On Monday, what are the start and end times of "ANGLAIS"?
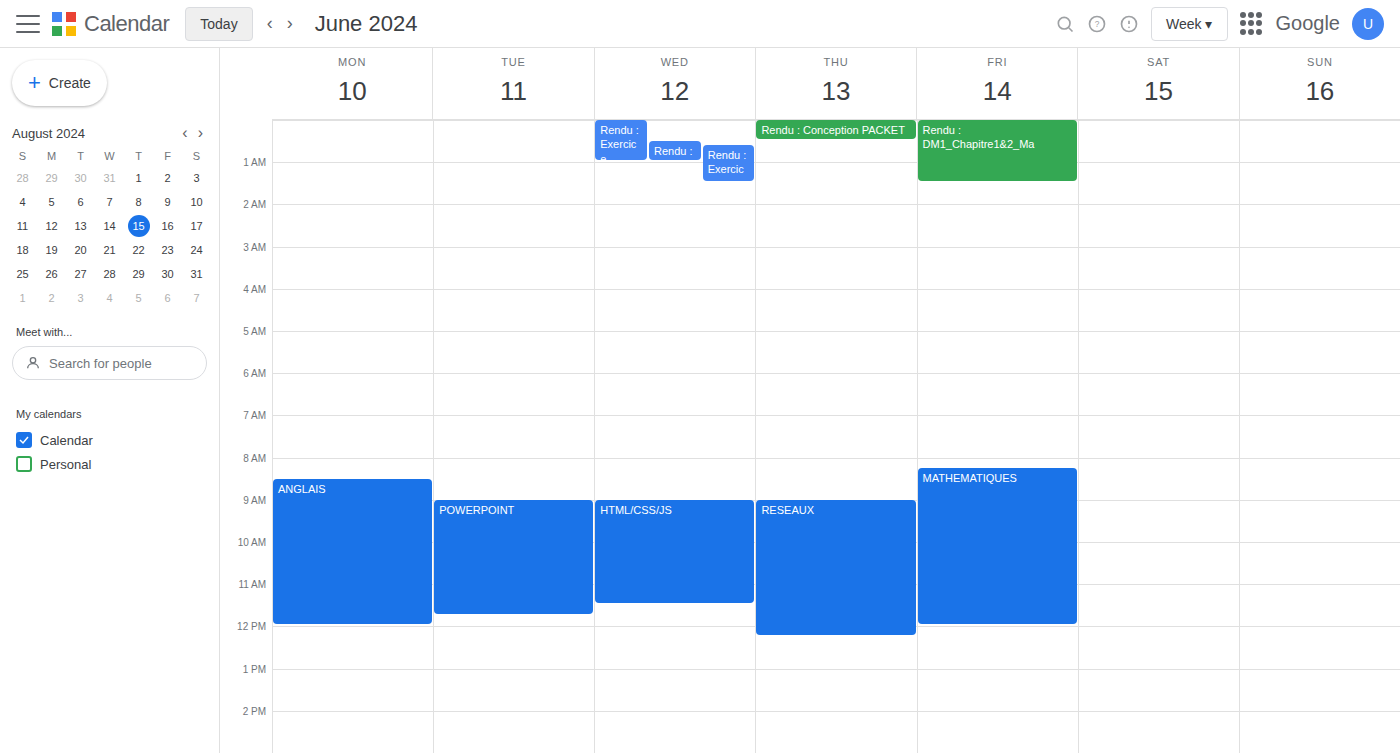
8:30 AM to 12:00 PM